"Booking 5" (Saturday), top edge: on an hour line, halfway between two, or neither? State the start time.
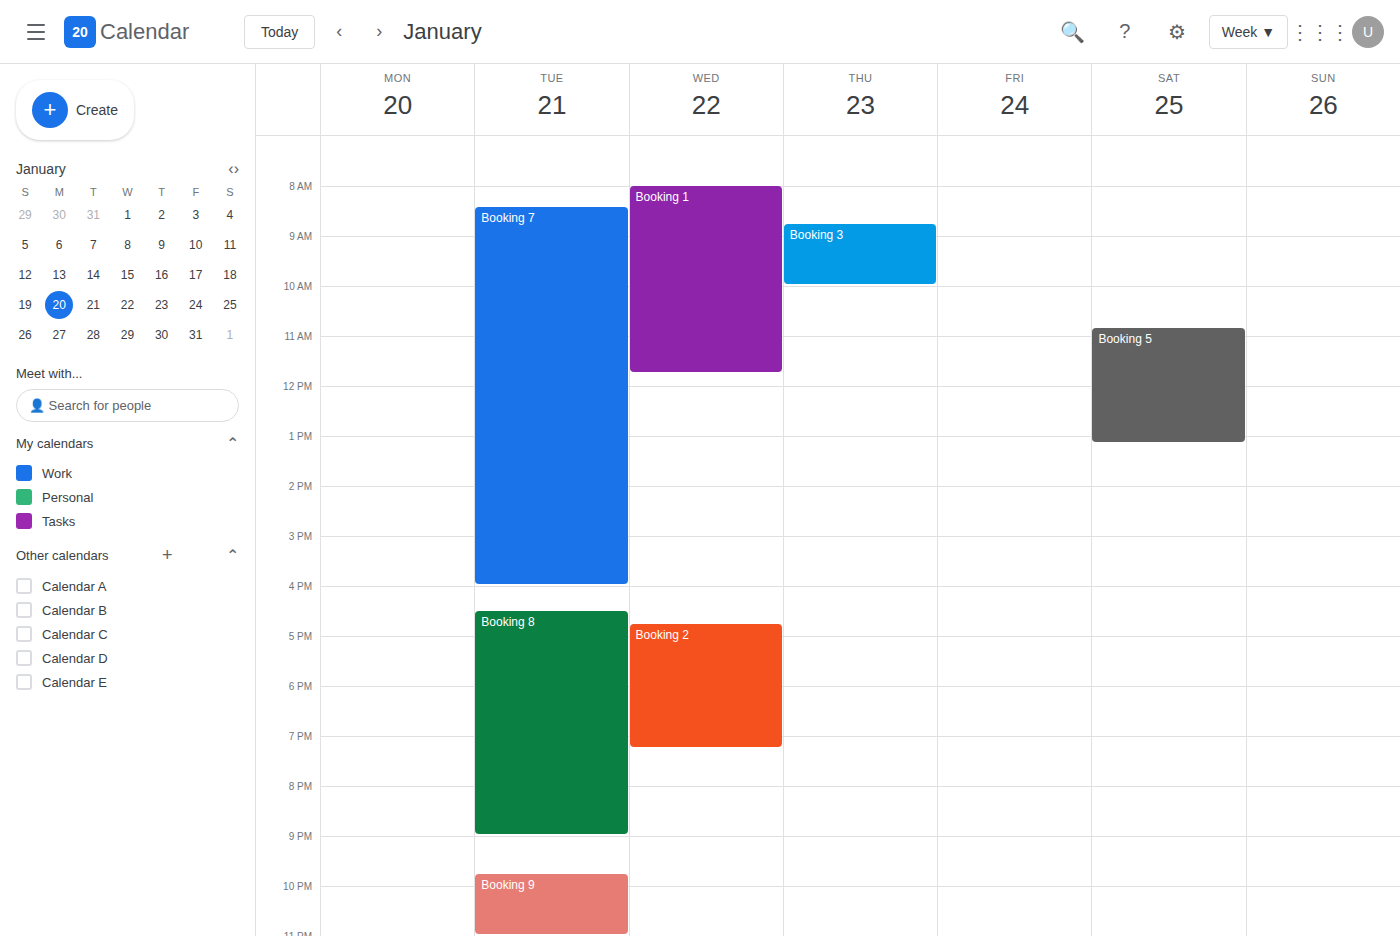
10:50 AM -- neither: 50 minutes below the 10 AM line and 10 minutes above the 11 AM line.